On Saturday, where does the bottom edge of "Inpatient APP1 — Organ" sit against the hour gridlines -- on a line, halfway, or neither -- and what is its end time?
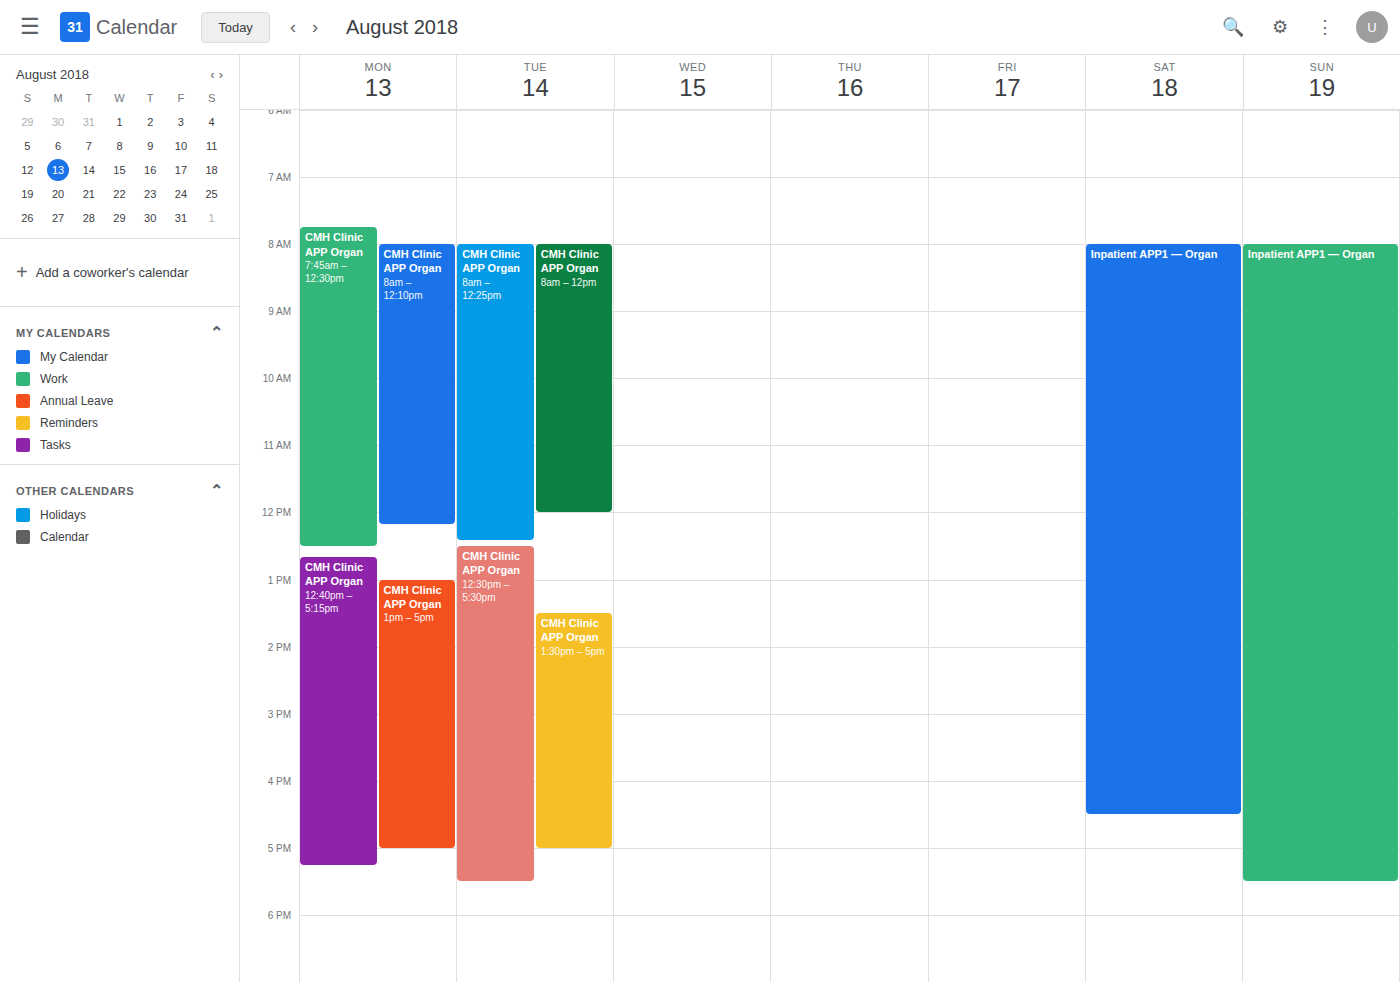
4:30 PM -- halfway between the 4 PM and 5 PM lines.